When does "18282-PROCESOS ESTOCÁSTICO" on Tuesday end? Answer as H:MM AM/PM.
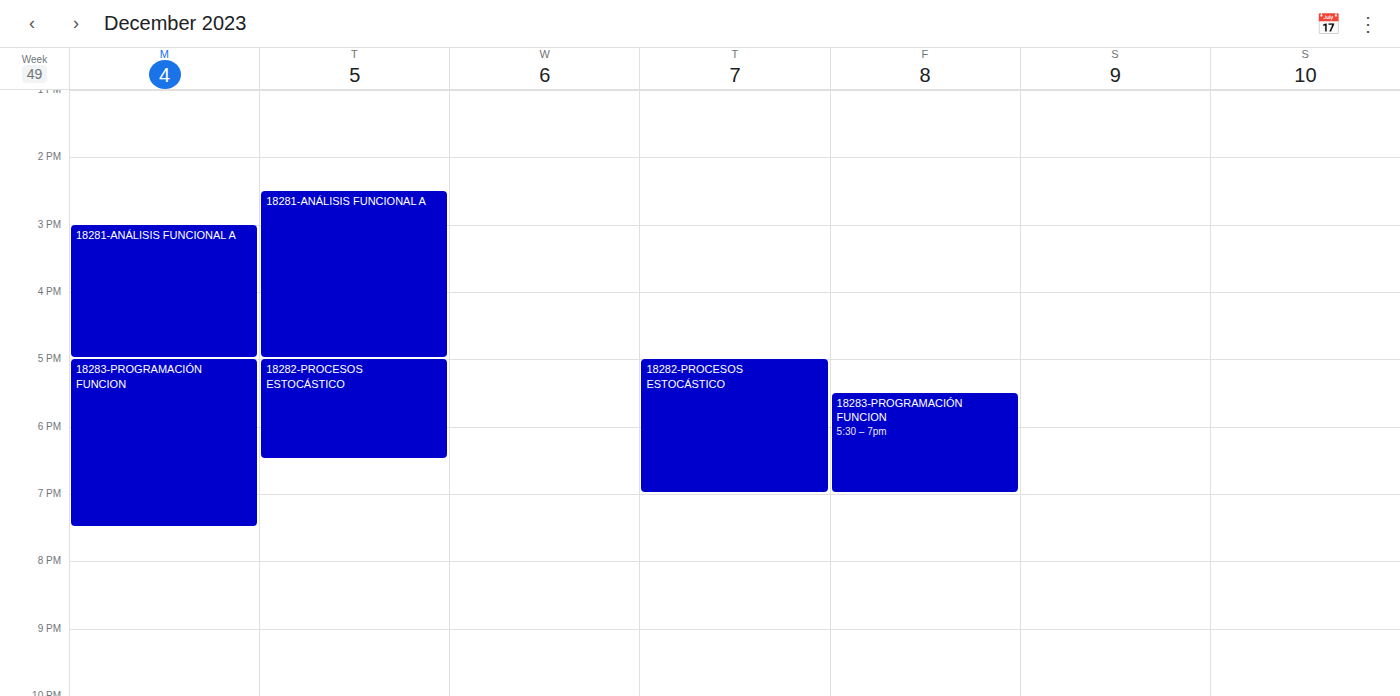
6:30 PM